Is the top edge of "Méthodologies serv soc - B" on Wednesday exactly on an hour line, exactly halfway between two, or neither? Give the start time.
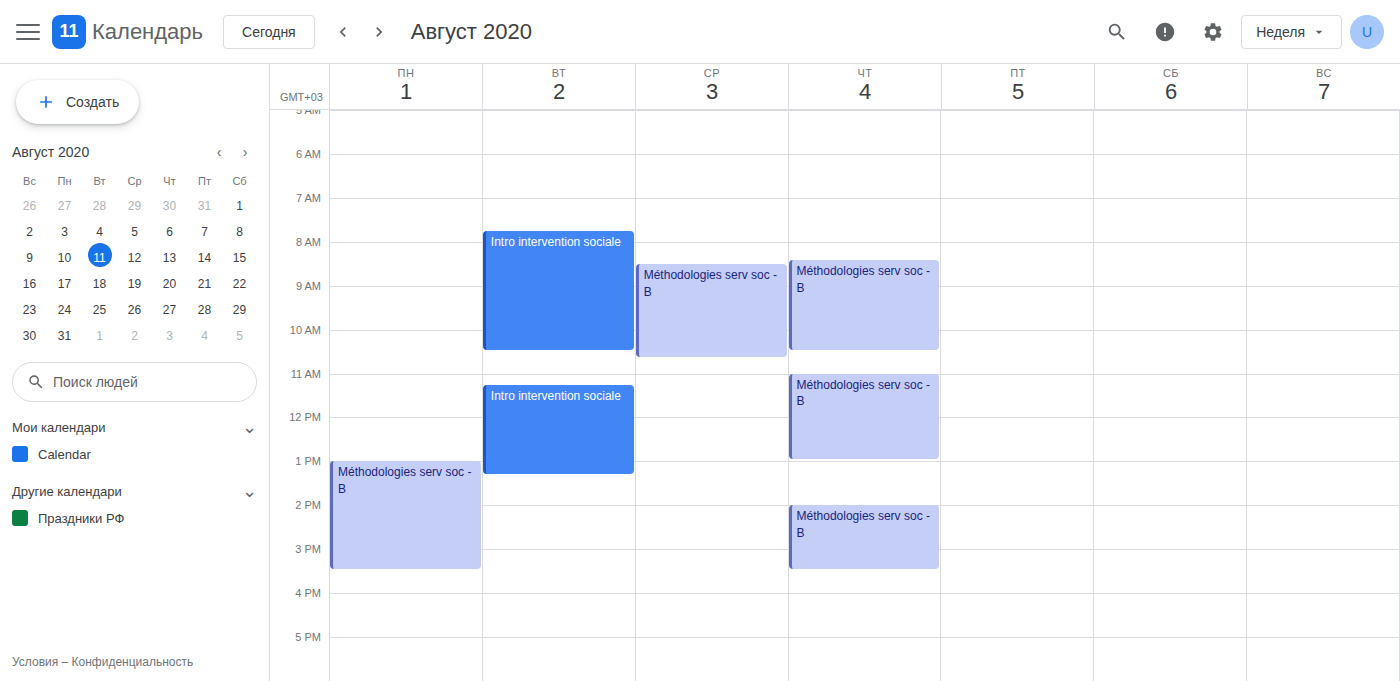
8:30 AM -- halfway between the 8 AM and 9 AM lines.